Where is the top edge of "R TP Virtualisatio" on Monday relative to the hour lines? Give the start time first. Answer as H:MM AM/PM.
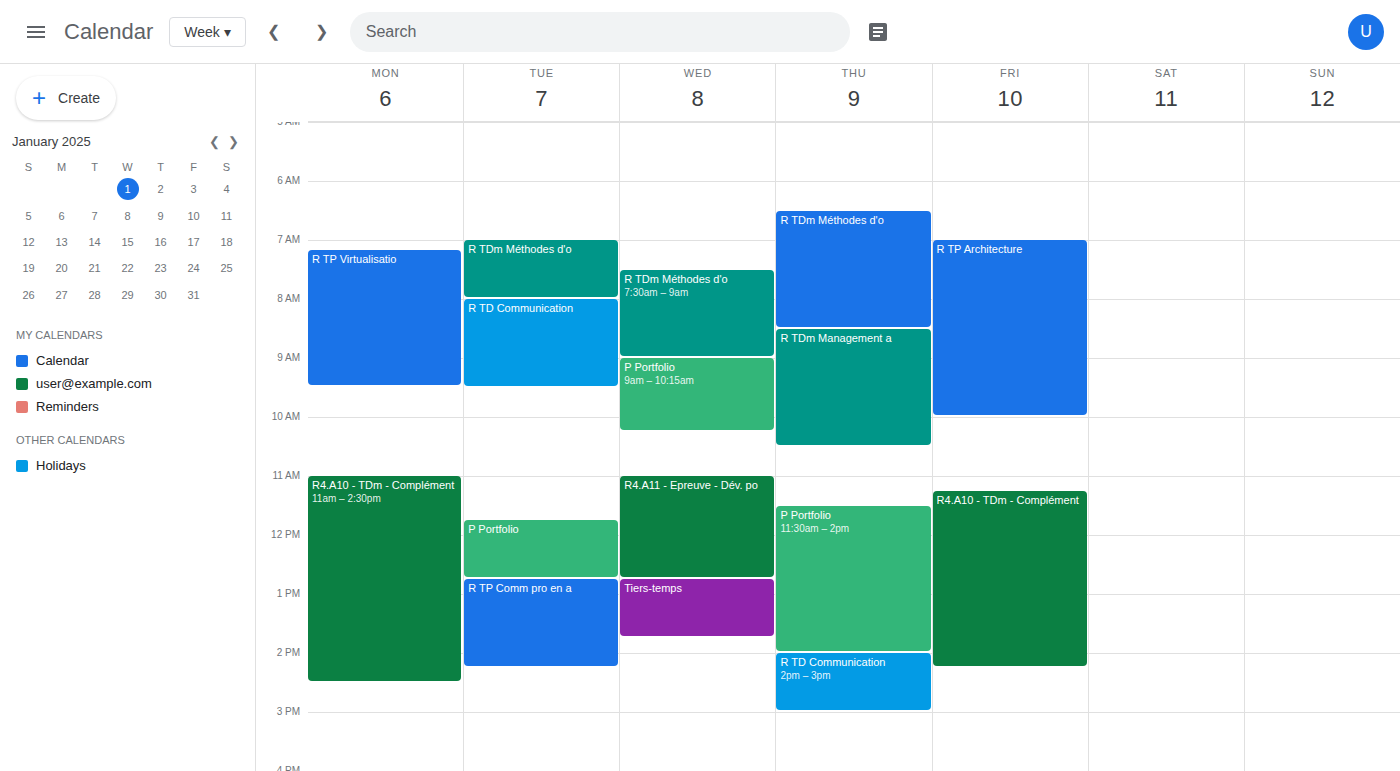
7:10 AM -- neither: 10 minutes below the 7 AM line and 50 minutes above the 8 AM line.